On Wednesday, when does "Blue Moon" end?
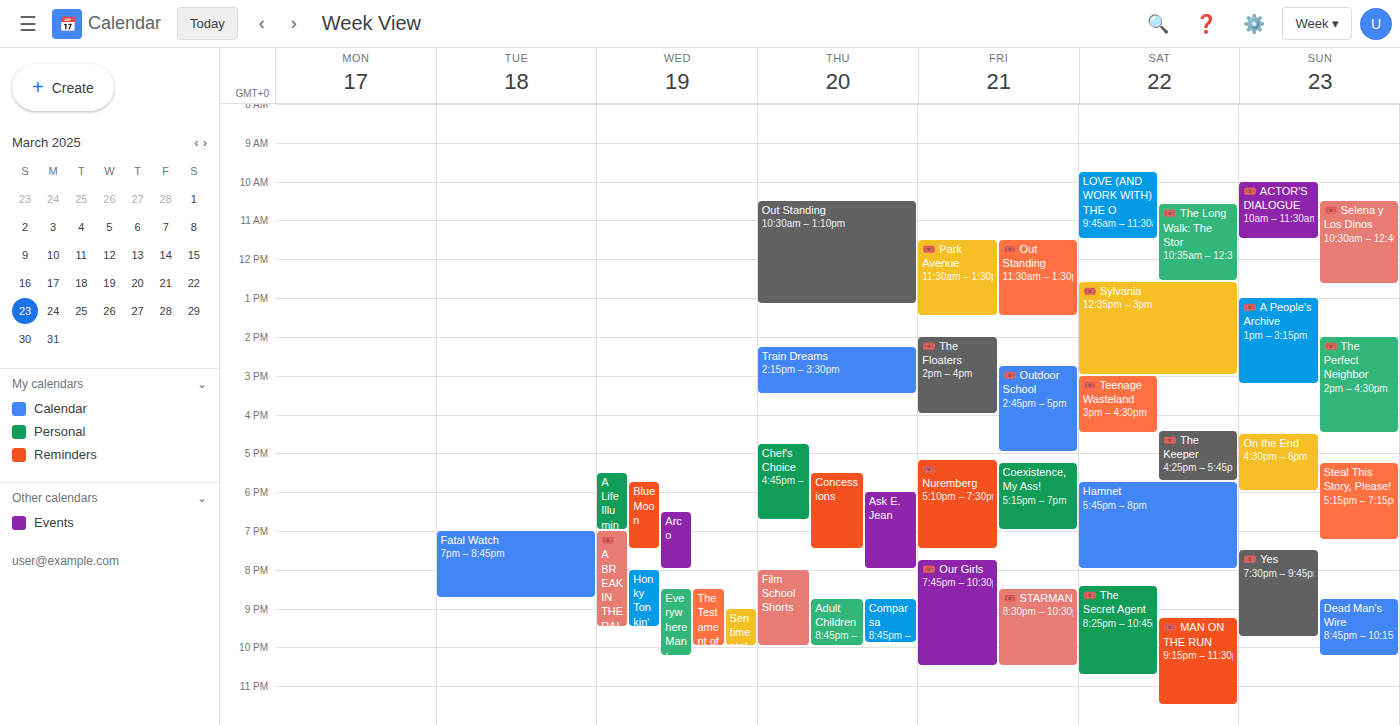
7:30 PM